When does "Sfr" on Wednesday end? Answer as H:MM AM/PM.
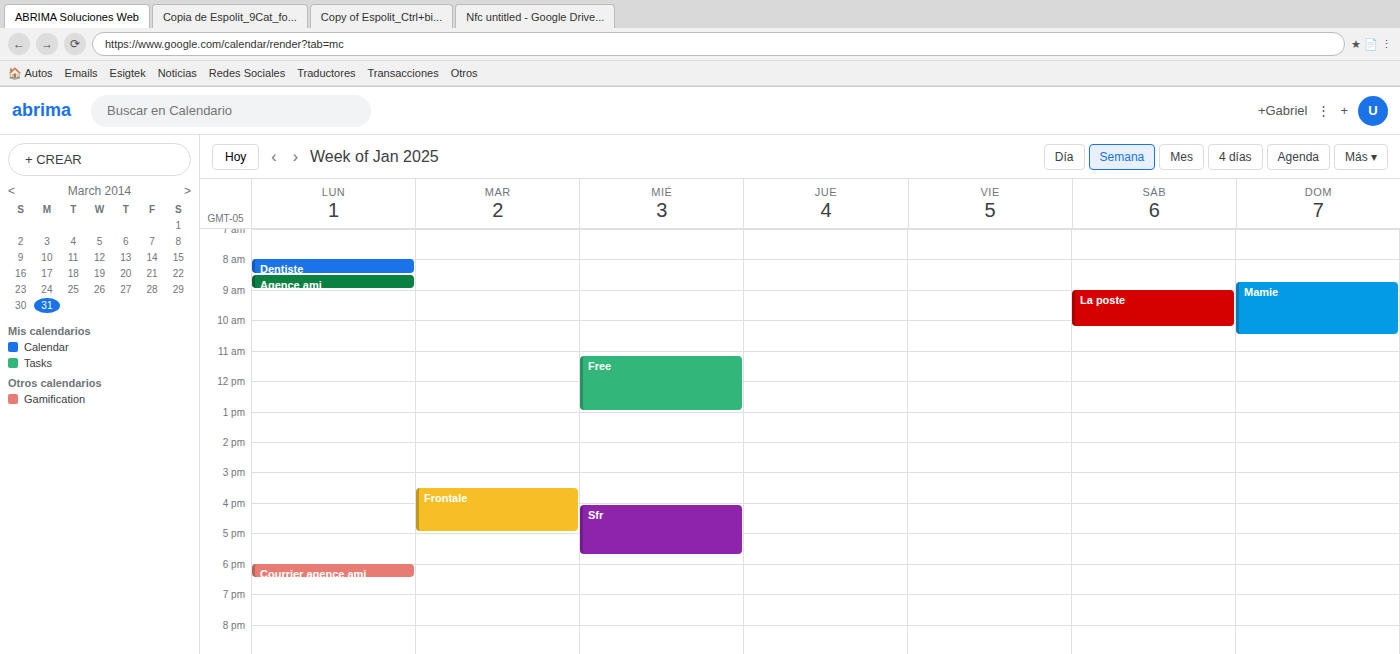
5:45 PM